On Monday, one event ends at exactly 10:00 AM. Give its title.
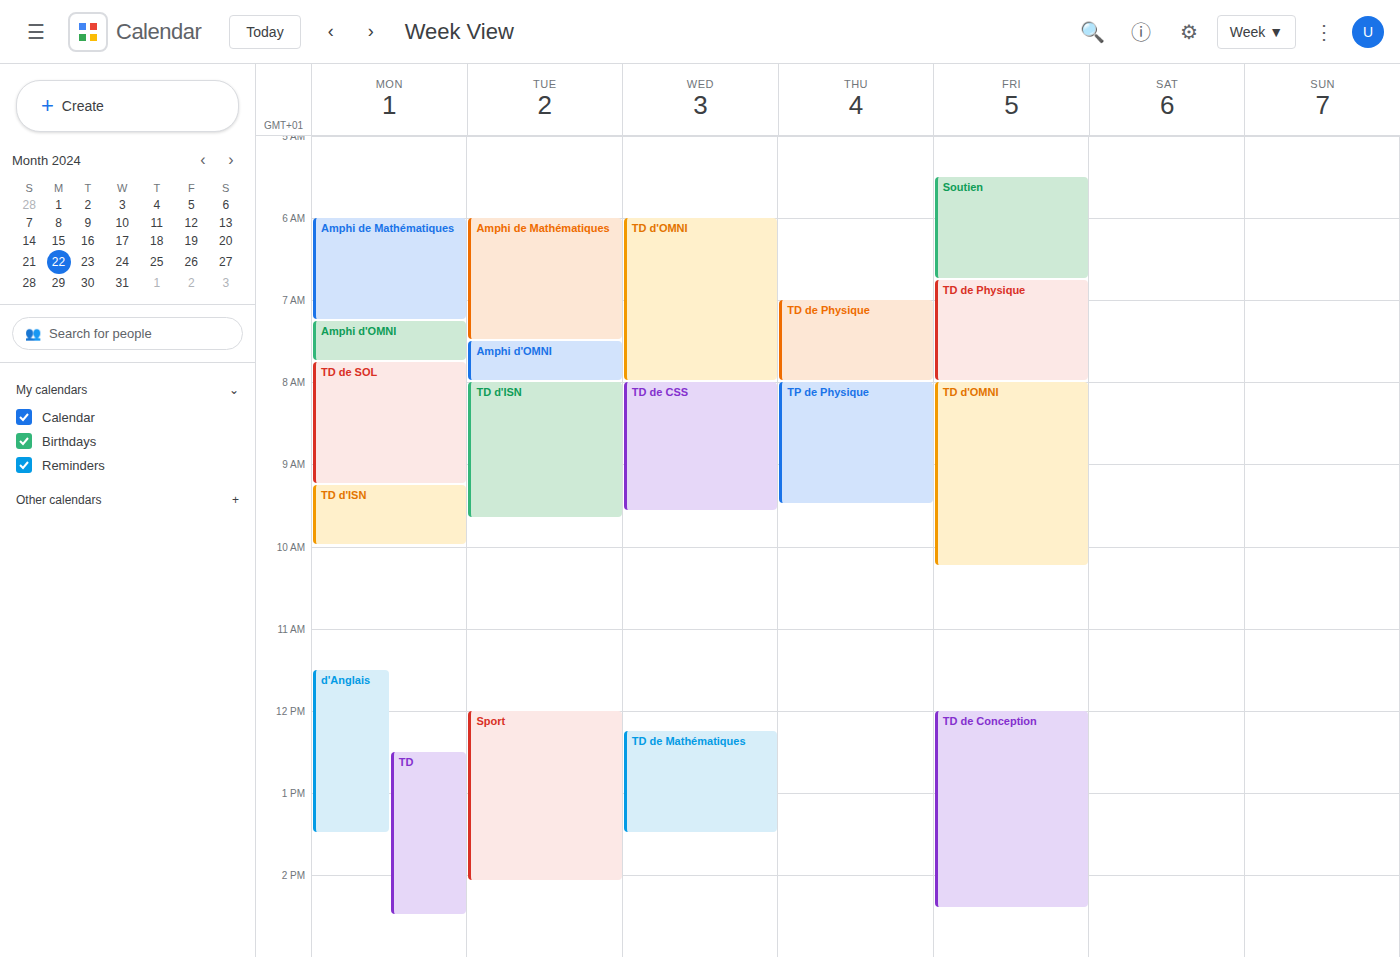
"TD d'ISN"